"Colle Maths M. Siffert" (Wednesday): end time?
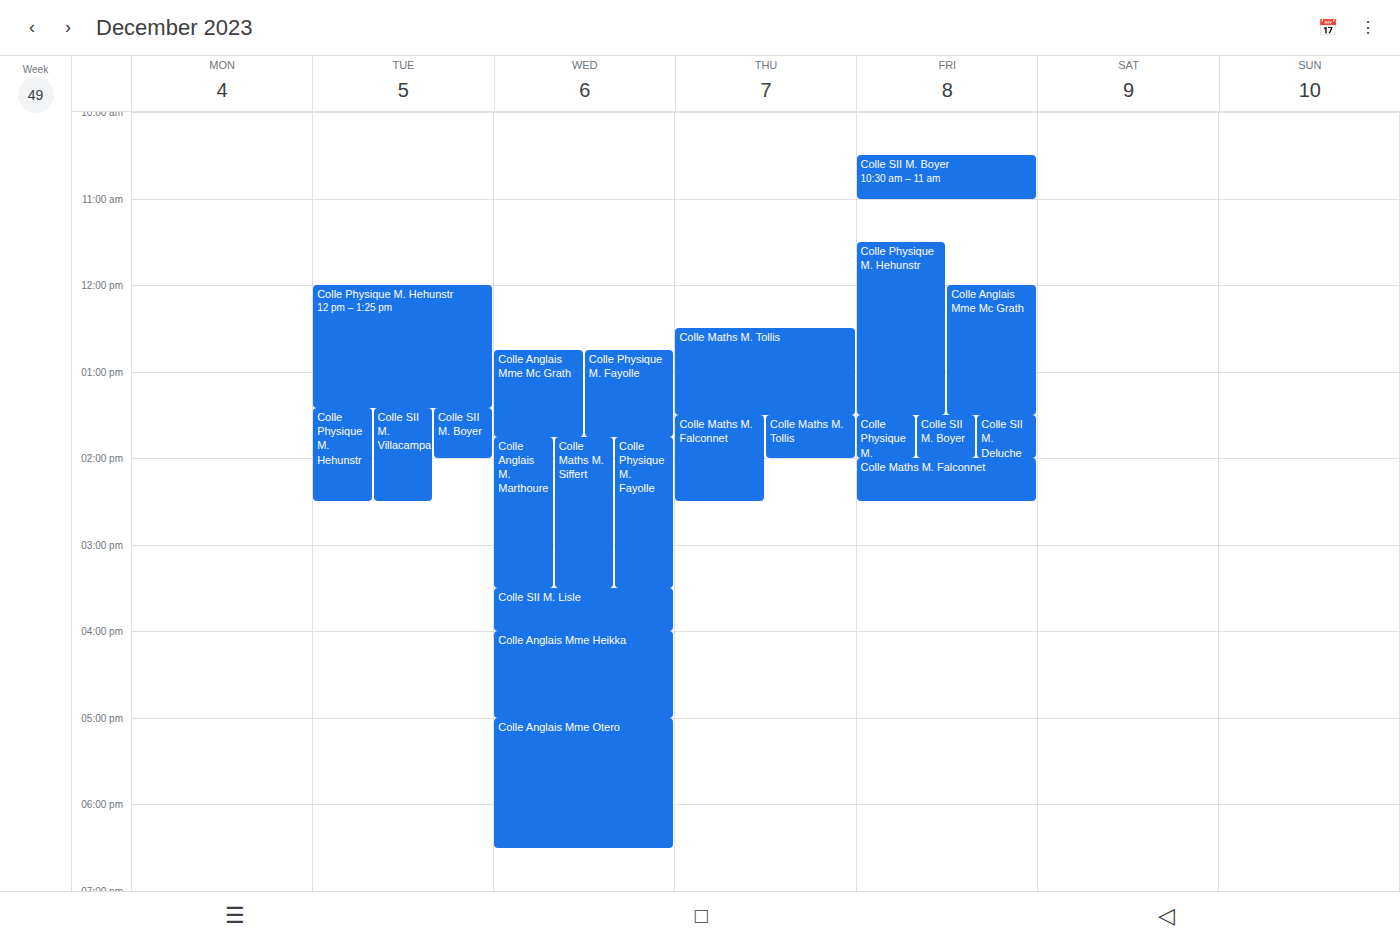
3:30 PM